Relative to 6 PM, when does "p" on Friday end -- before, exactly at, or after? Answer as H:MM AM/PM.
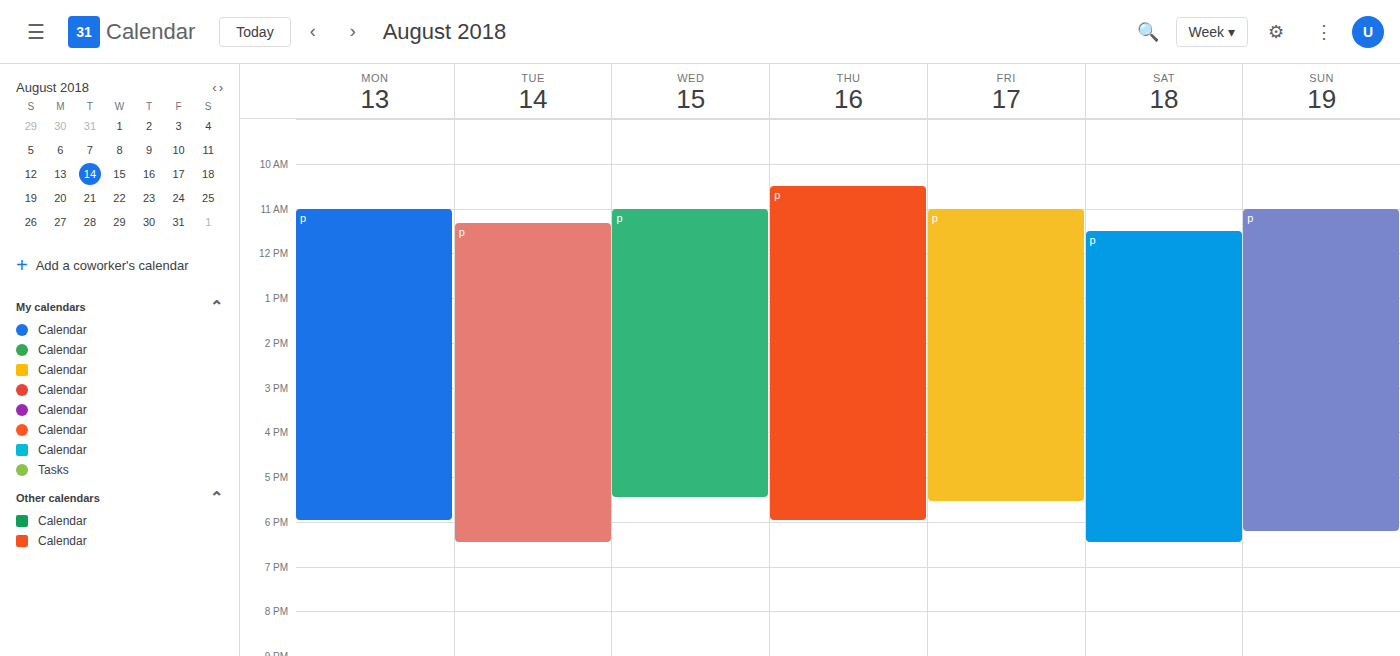
5:35 PM -- before 6 PM, 25 minutes above the 6 PM line.